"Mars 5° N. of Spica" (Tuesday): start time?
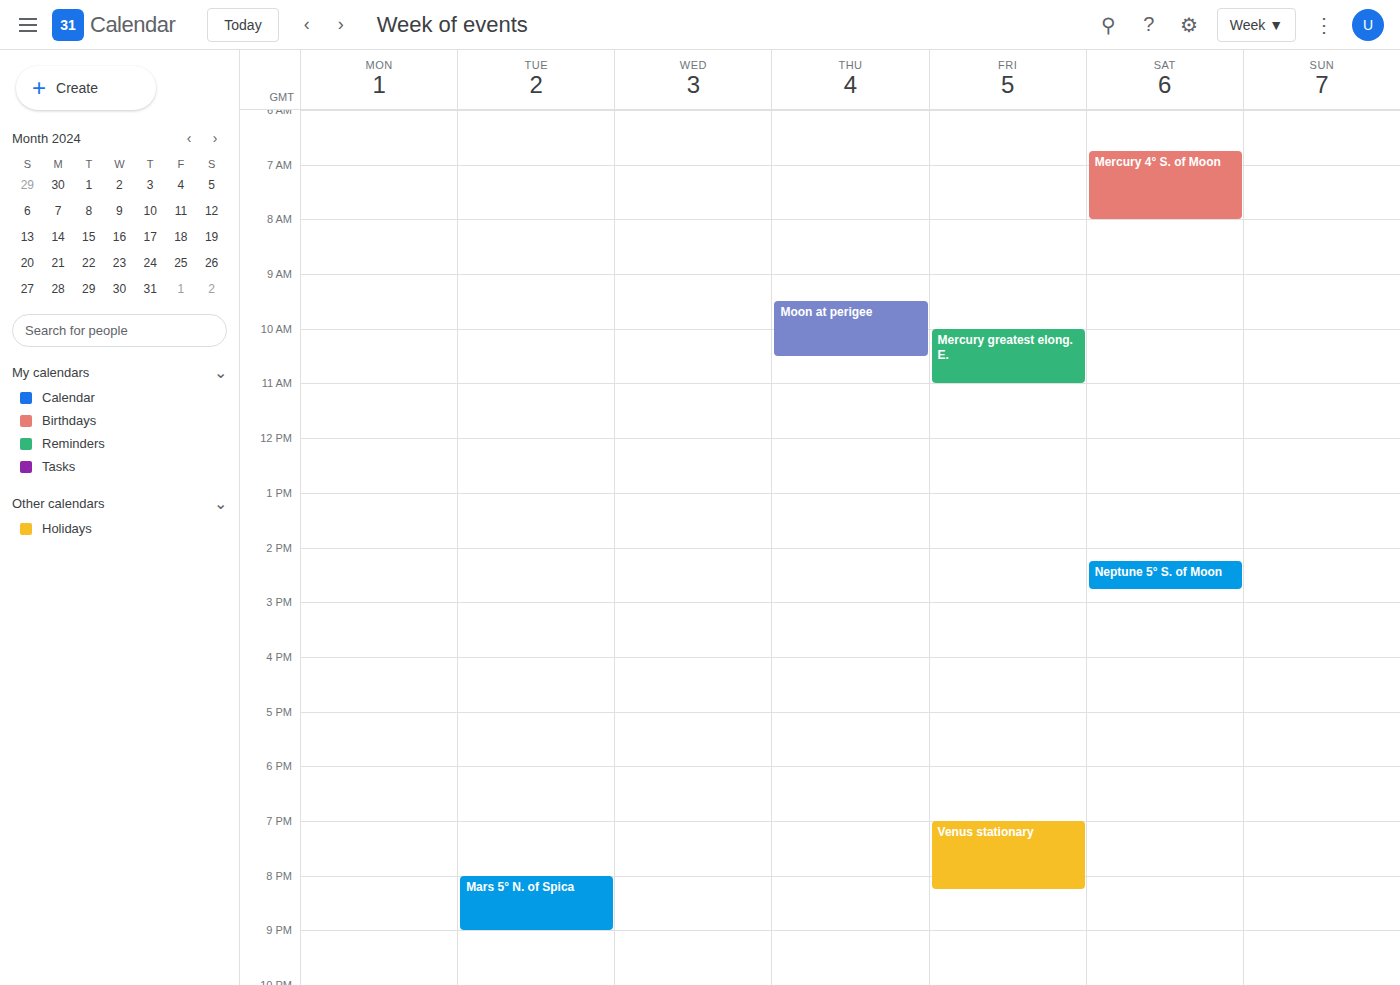
8:00 PM